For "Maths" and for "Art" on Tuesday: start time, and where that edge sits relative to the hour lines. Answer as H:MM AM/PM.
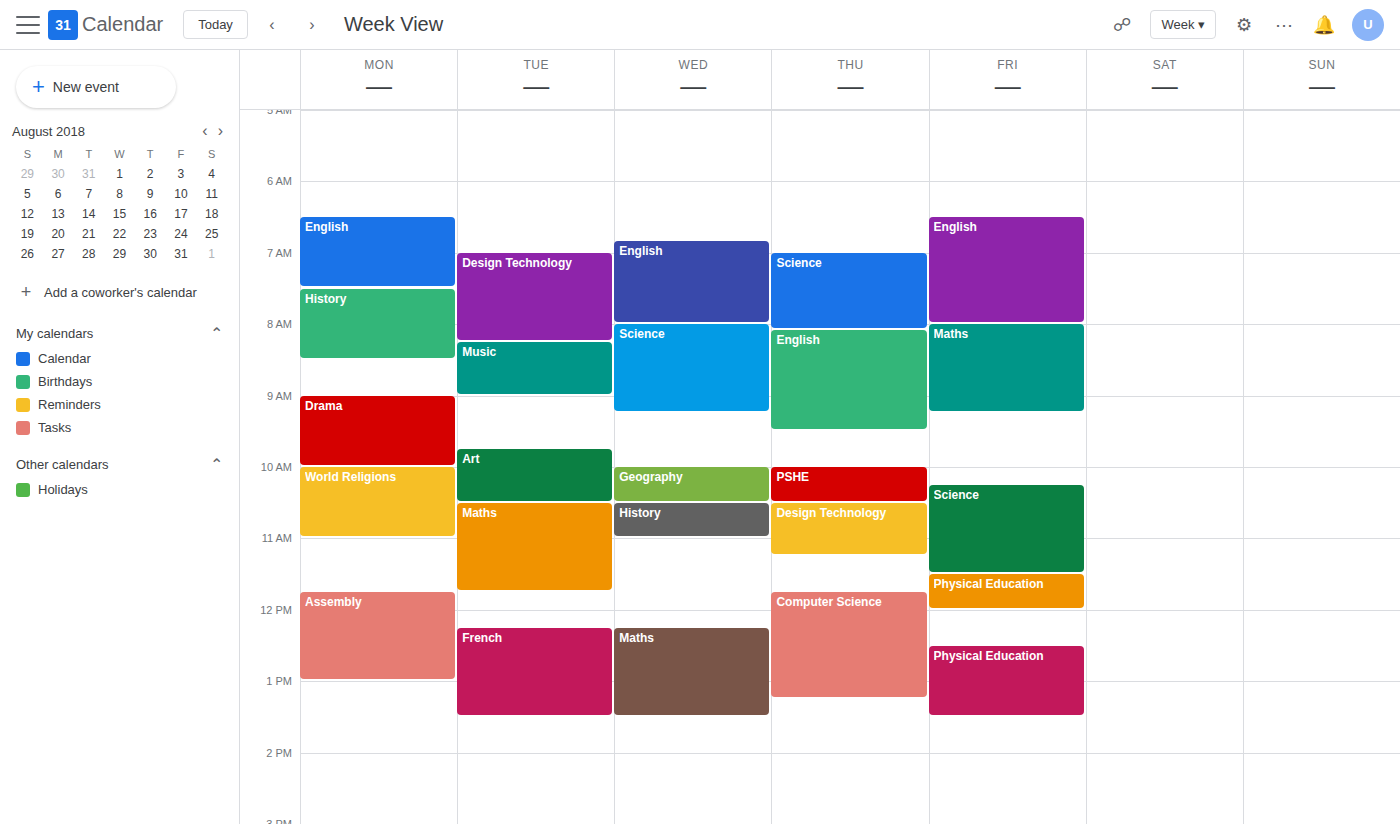
"Maths": 10:30 AM, halfway between the 10 AM and 11 AM lines. "Art": 9:45 AM, neither: three quarters of the way from the 9 AM line to the 10 AM line.